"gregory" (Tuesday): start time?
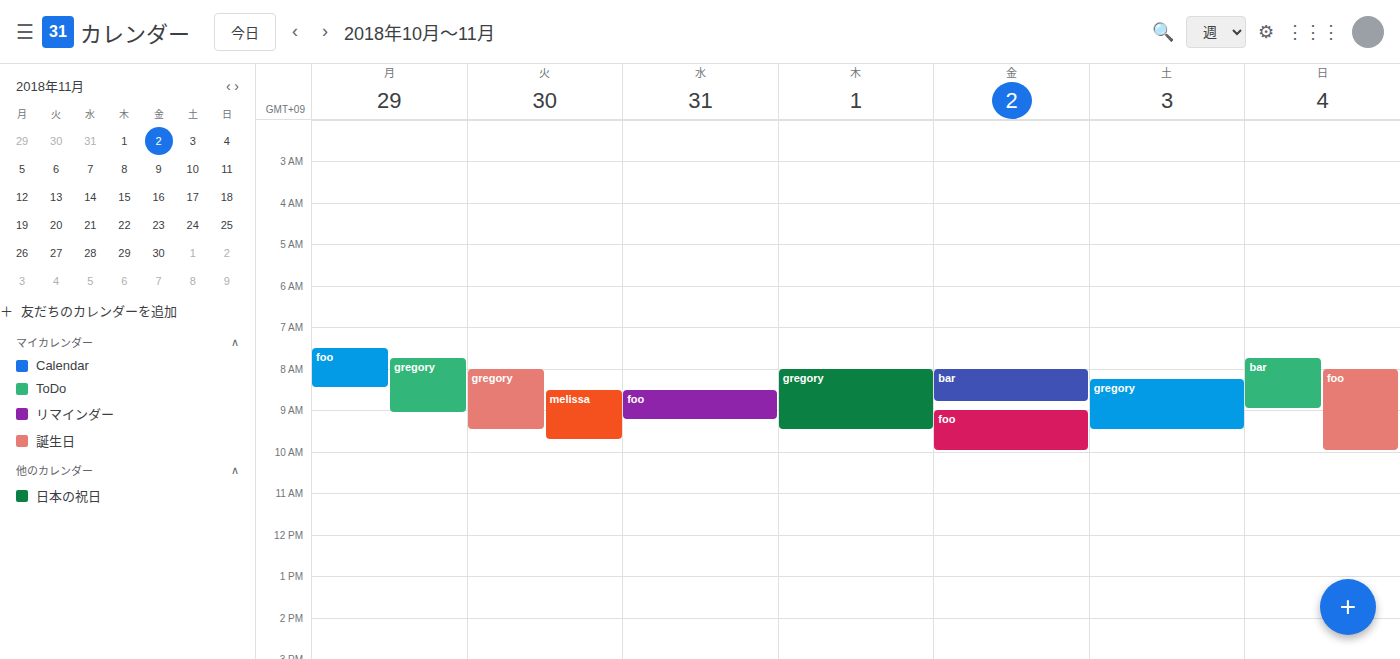
08:00